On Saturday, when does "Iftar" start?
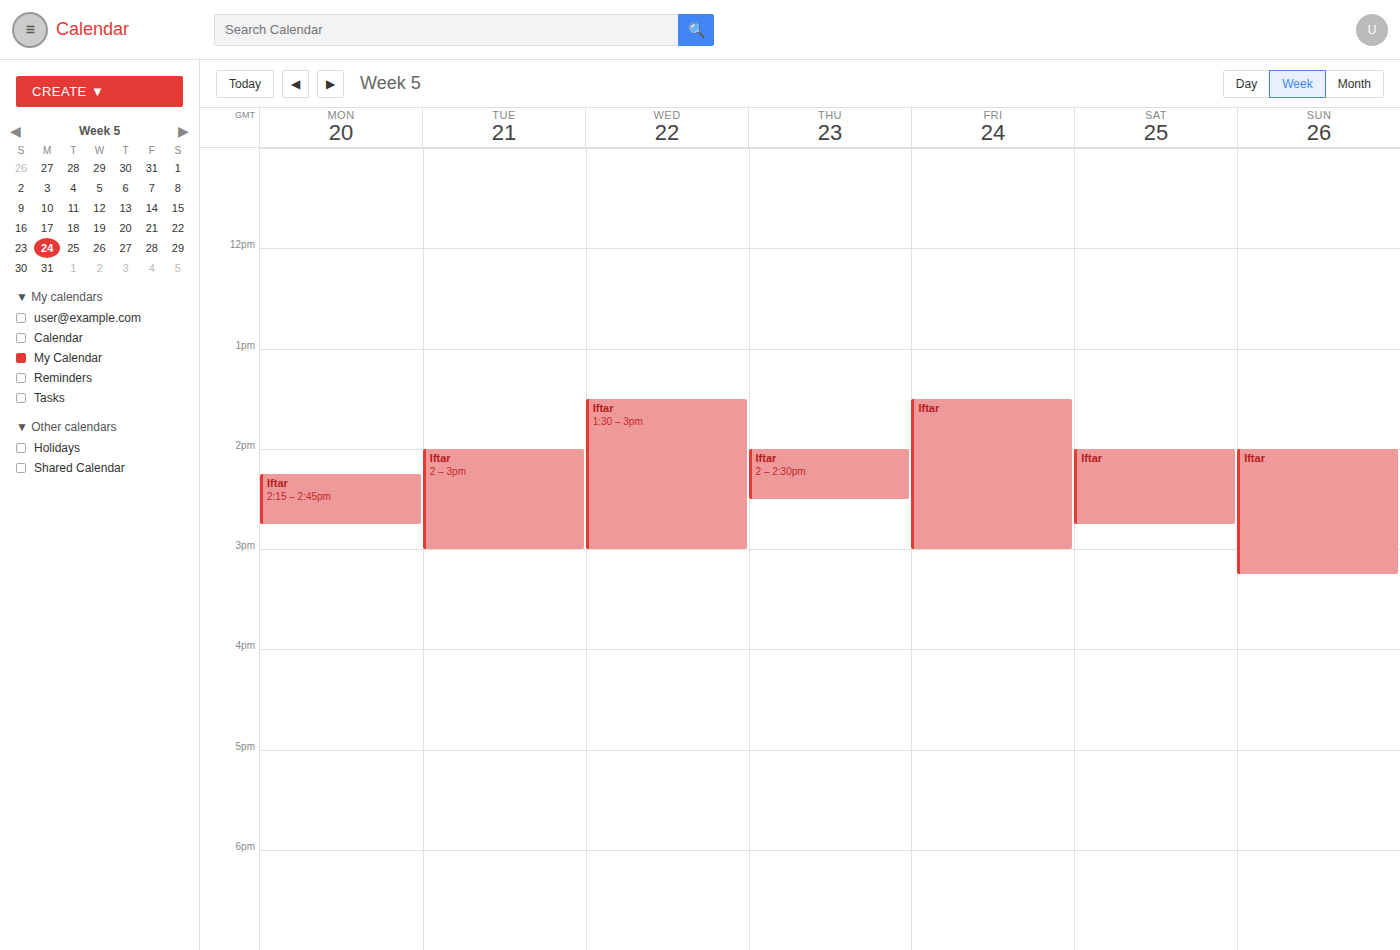
2:00 PM